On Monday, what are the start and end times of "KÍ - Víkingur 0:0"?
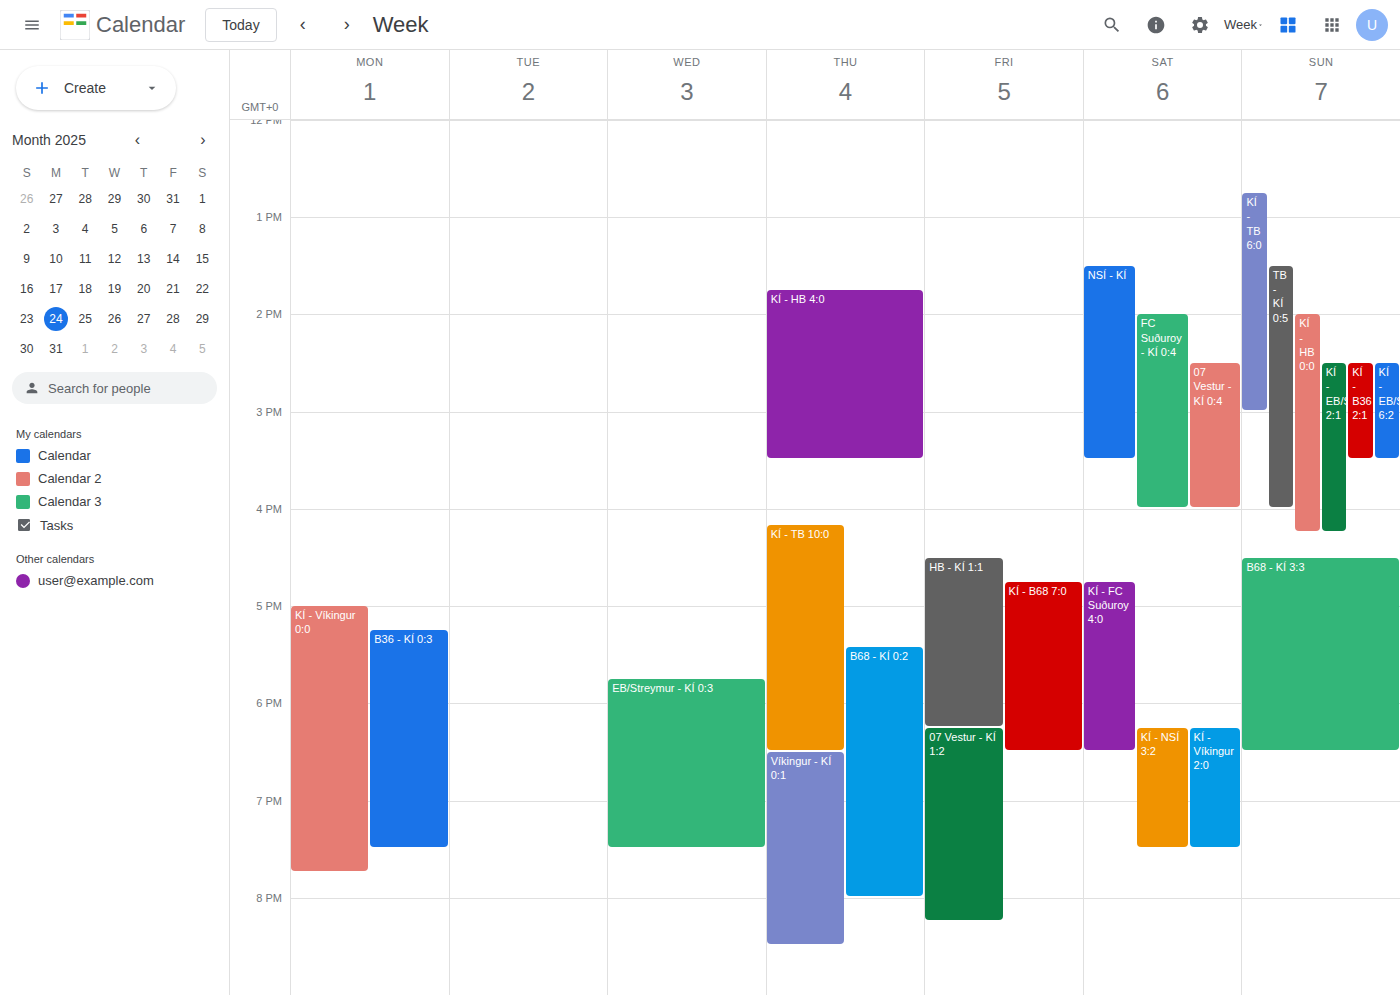
5:00 PM to 7:45 PM